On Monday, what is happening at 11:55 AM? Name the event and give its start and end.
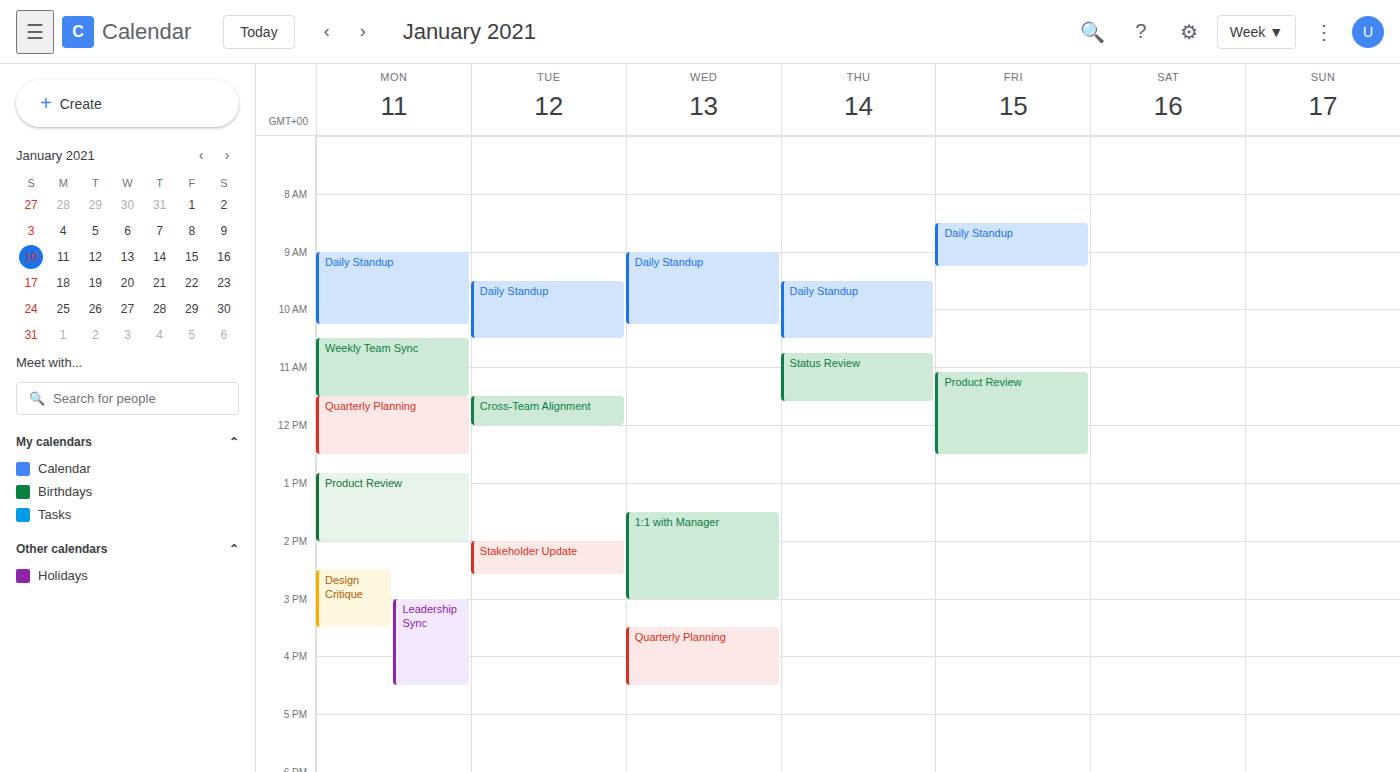
"Quarterly Planning", 11:30 AM to 12:30 PM